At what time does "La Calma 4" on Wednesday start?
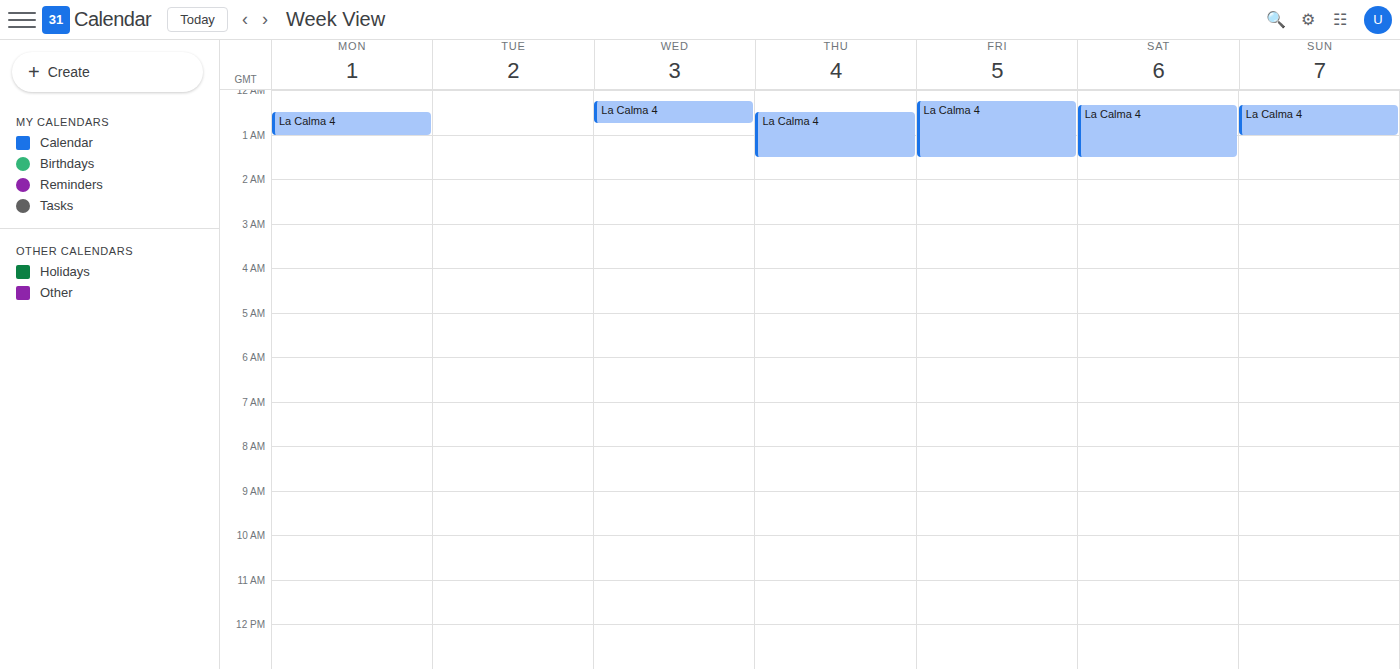
12:15 AM